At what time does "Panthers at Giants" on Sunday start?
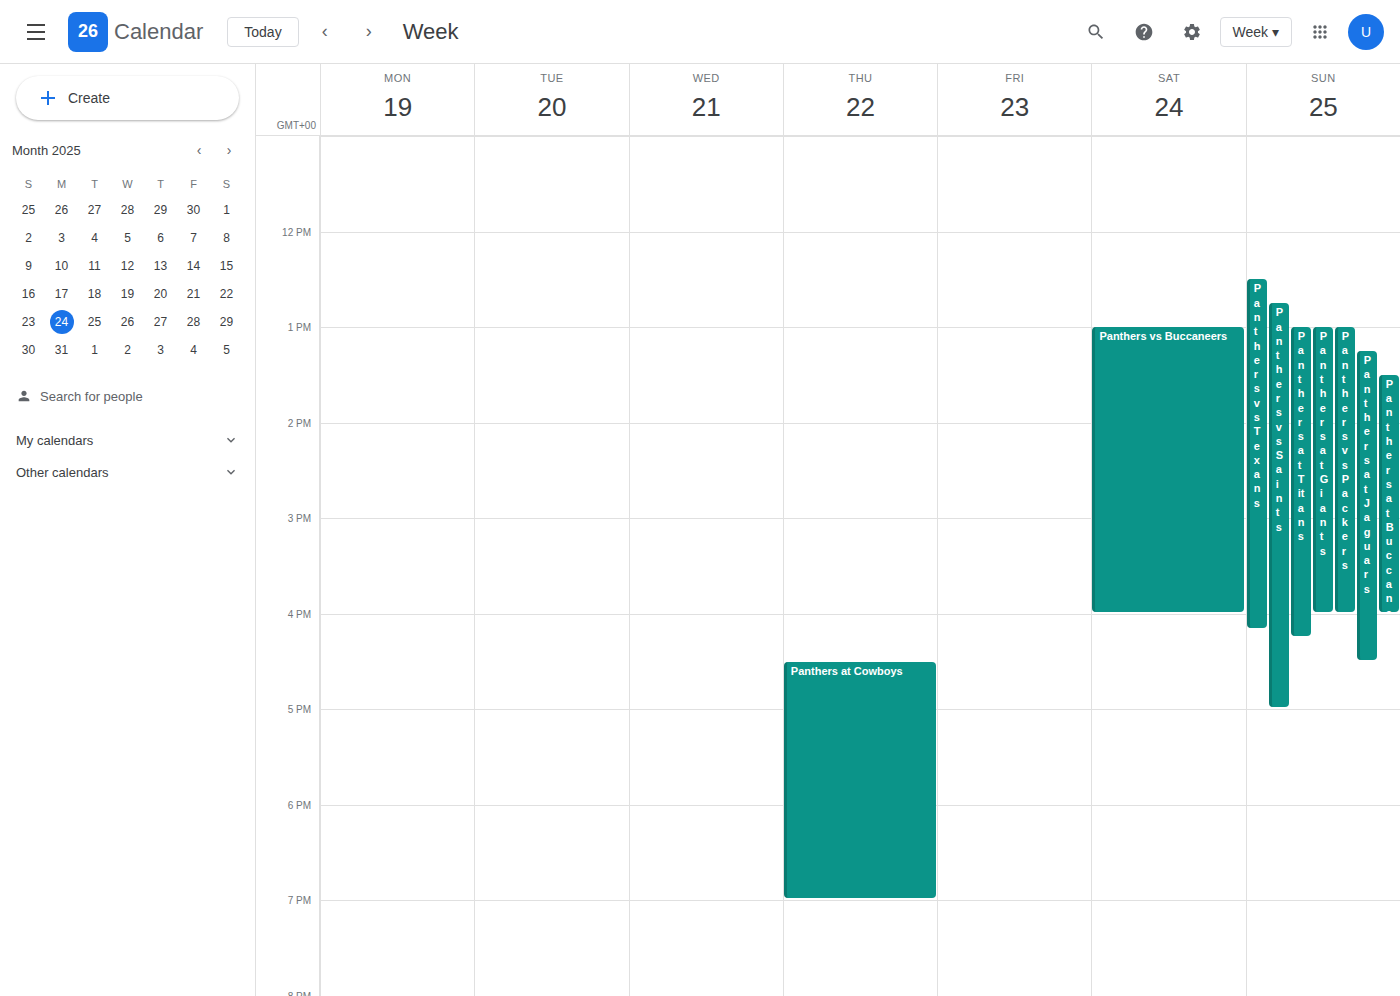
13:00